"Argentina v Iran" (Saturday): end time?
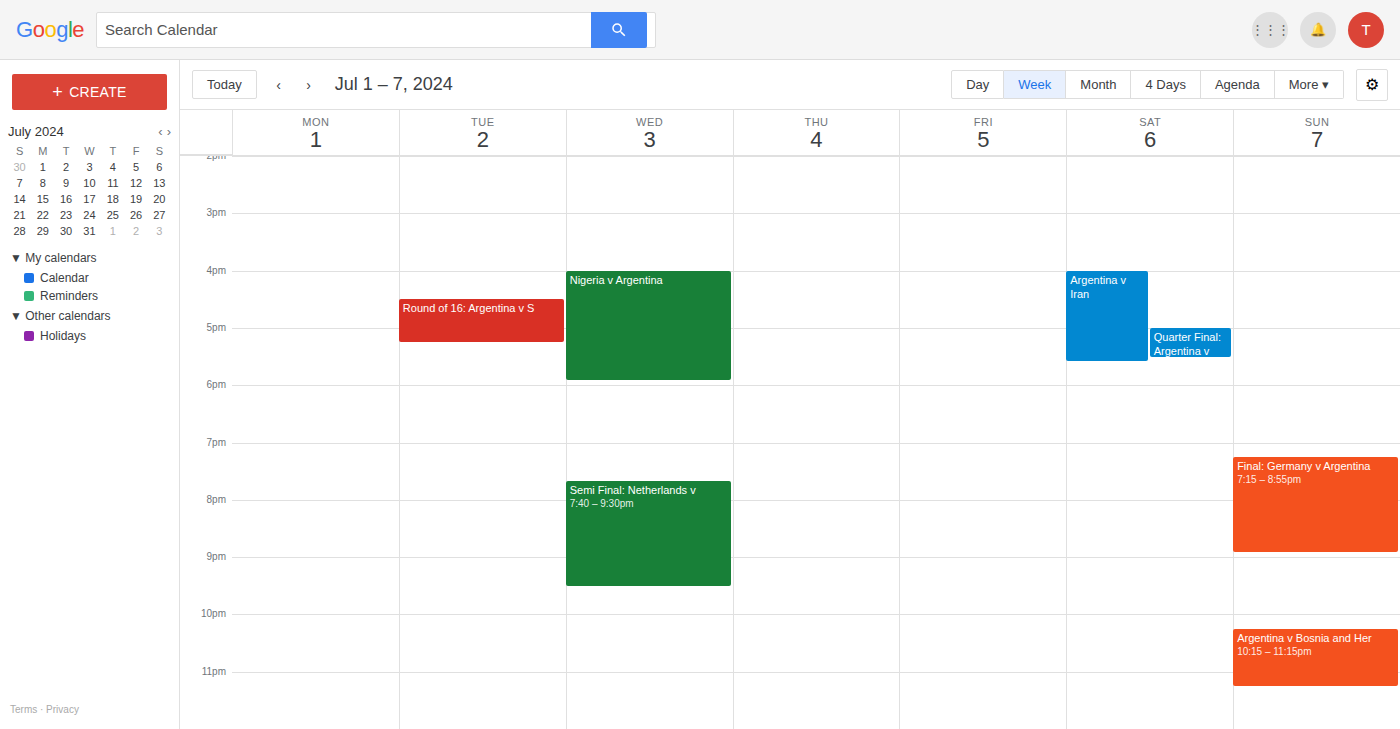
5:35 PM